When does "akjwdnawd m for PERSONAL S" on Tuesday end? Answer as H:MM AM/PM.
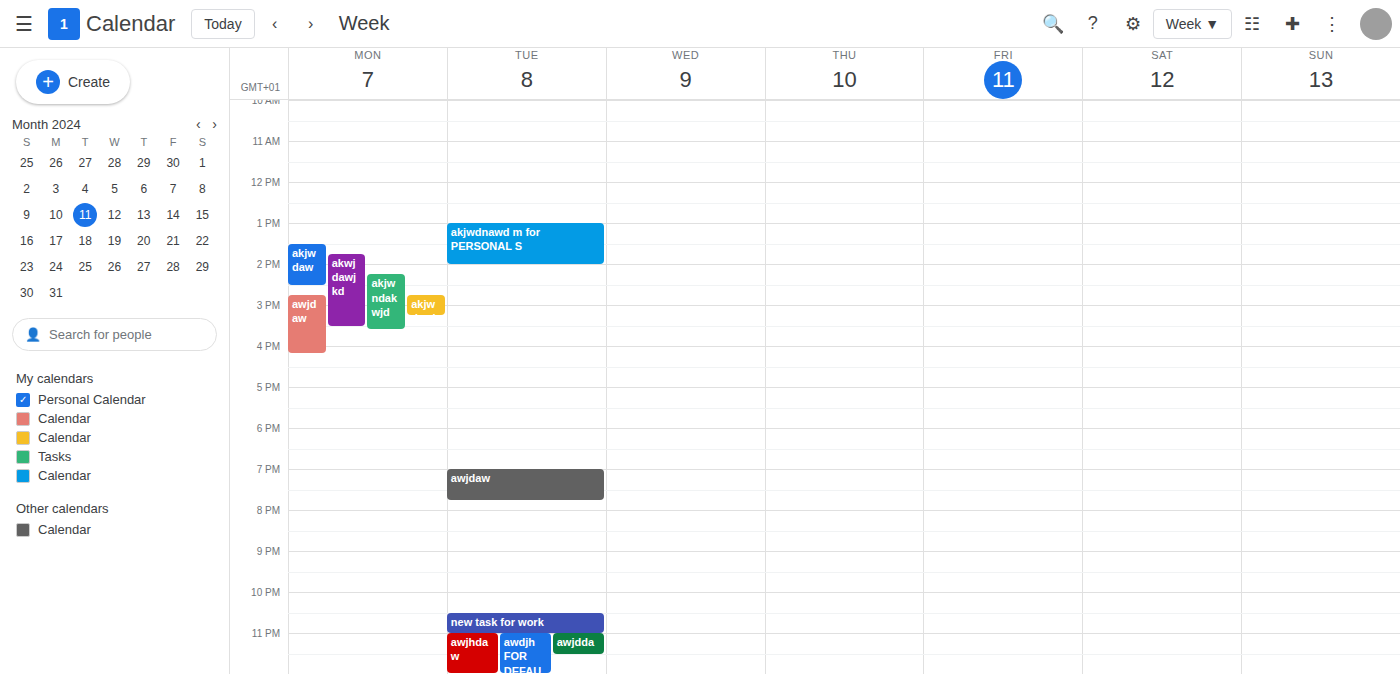
2:00 PM